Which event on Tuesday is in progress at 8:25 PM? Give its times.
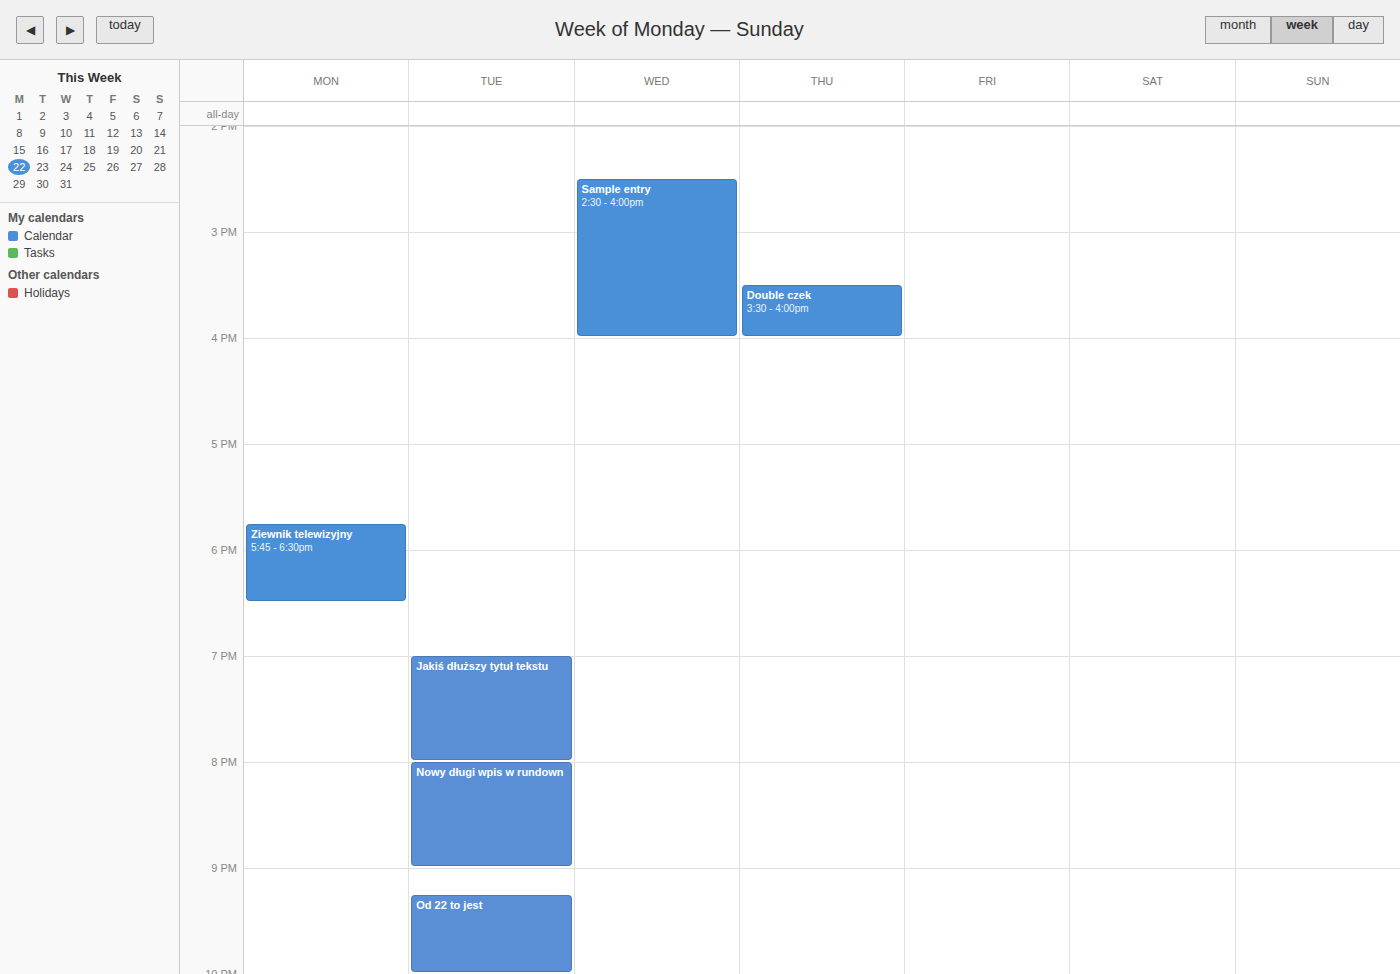
"Nowy długi wpis w rundown", 8:00 PM to 9:00 PM